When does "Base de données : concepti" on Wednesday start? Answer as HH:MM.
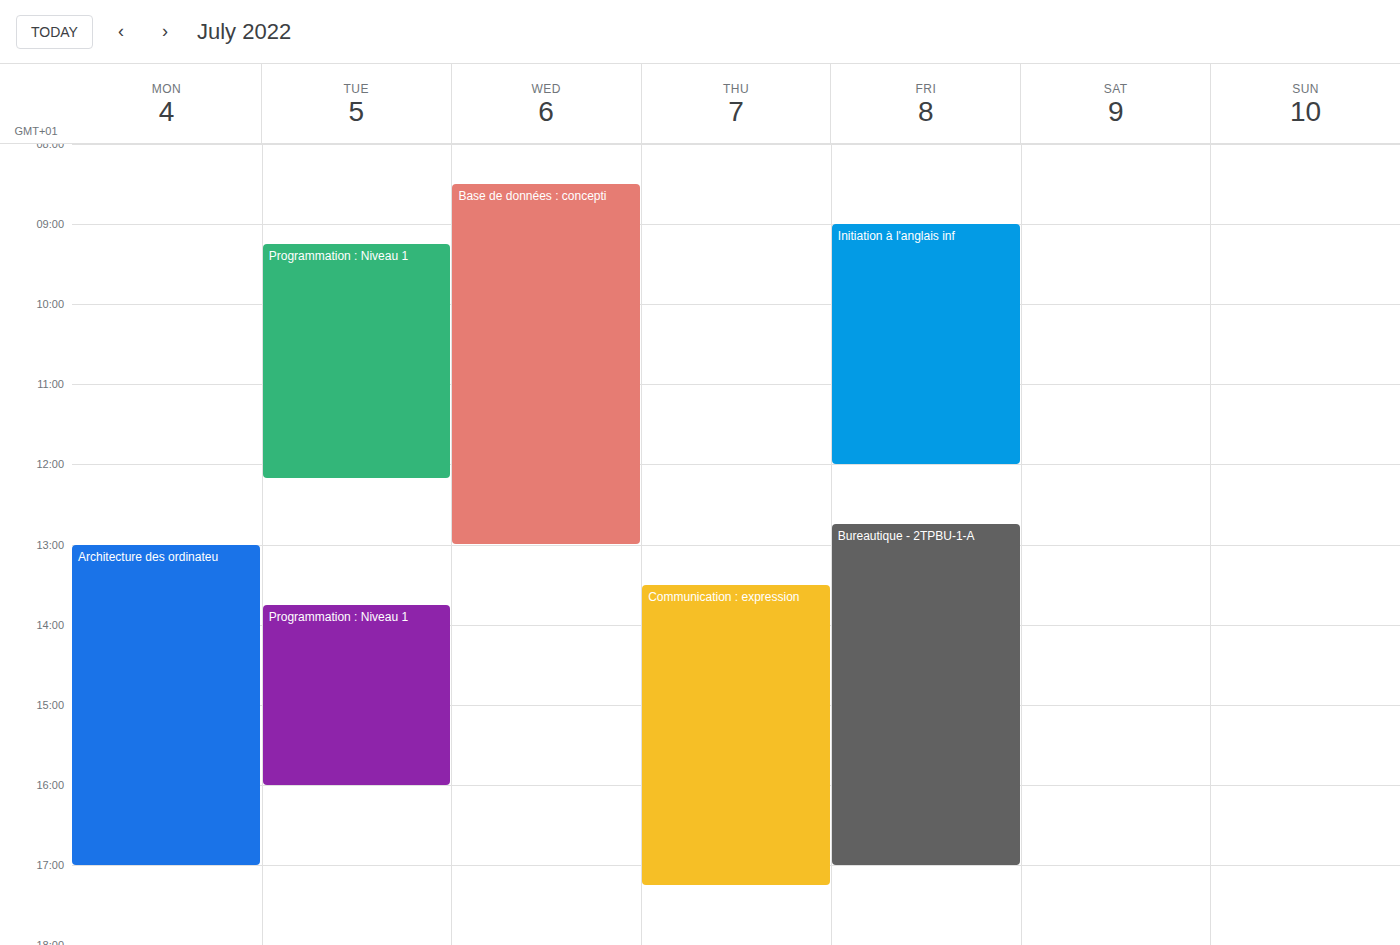
08:30